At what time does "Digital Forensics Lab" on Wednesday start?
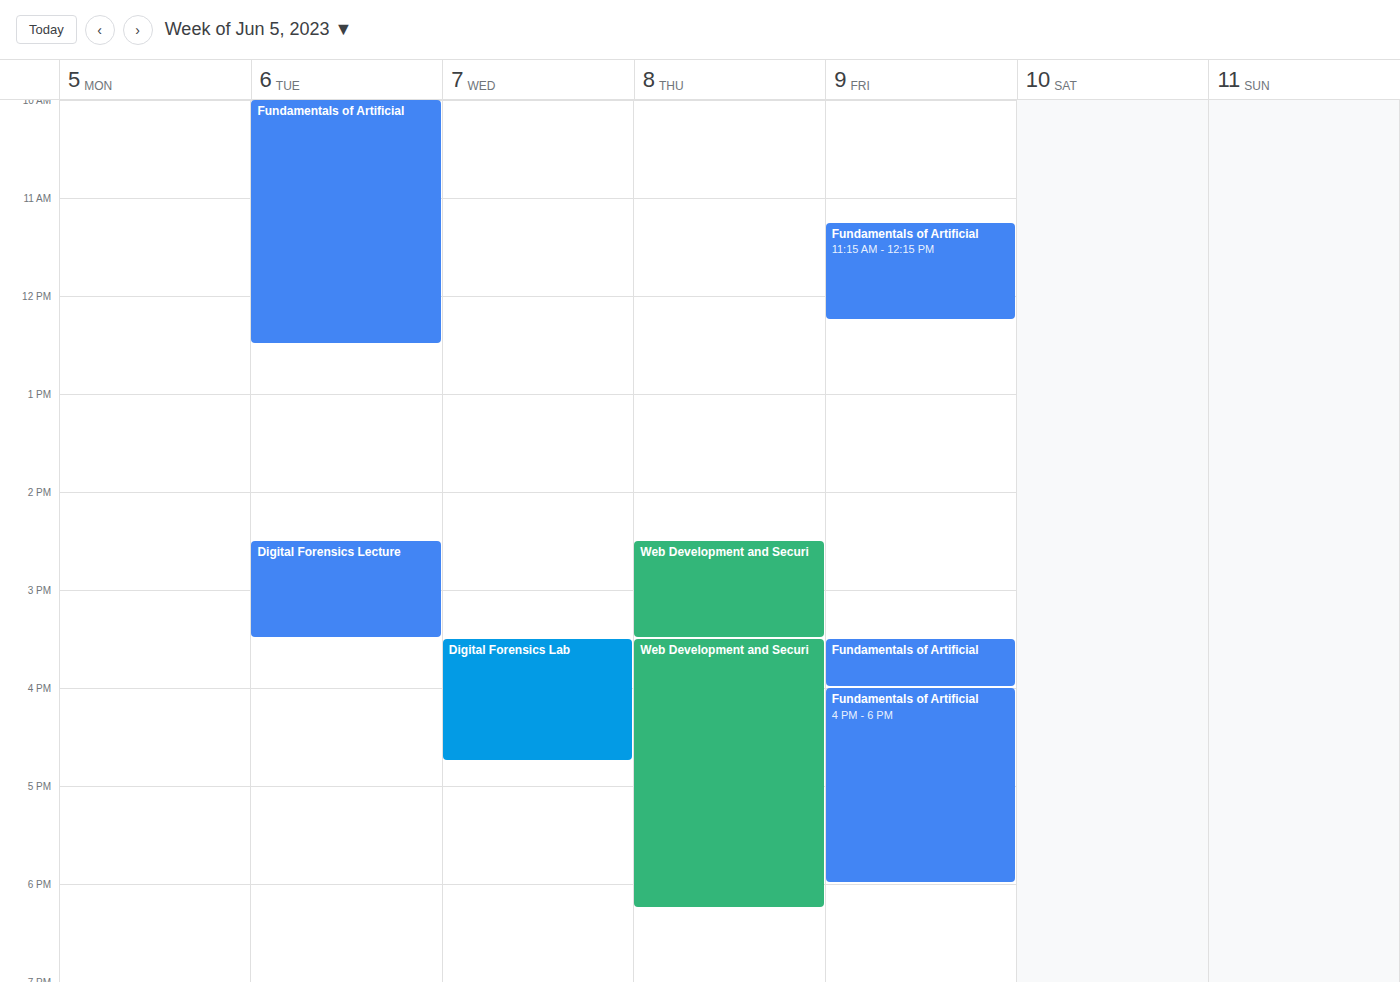
3:30 PM